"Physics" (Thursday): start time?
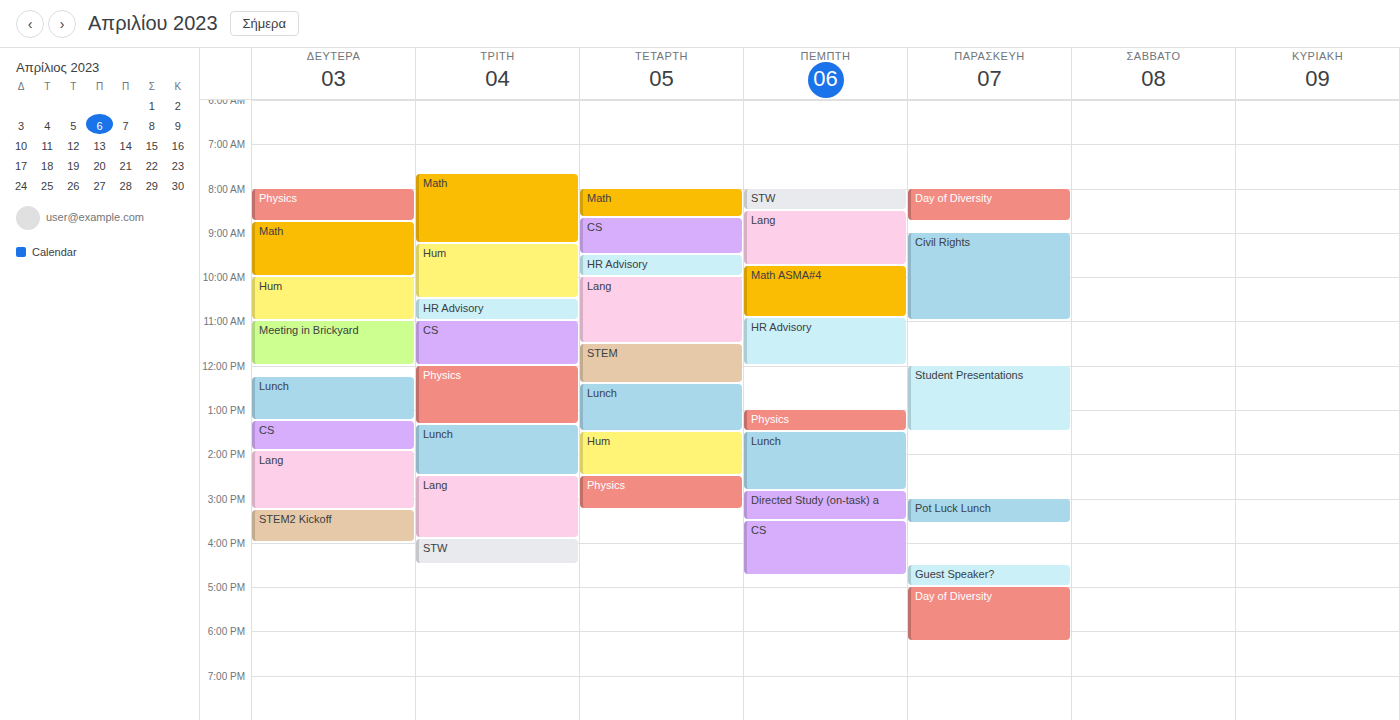
1:00 PM